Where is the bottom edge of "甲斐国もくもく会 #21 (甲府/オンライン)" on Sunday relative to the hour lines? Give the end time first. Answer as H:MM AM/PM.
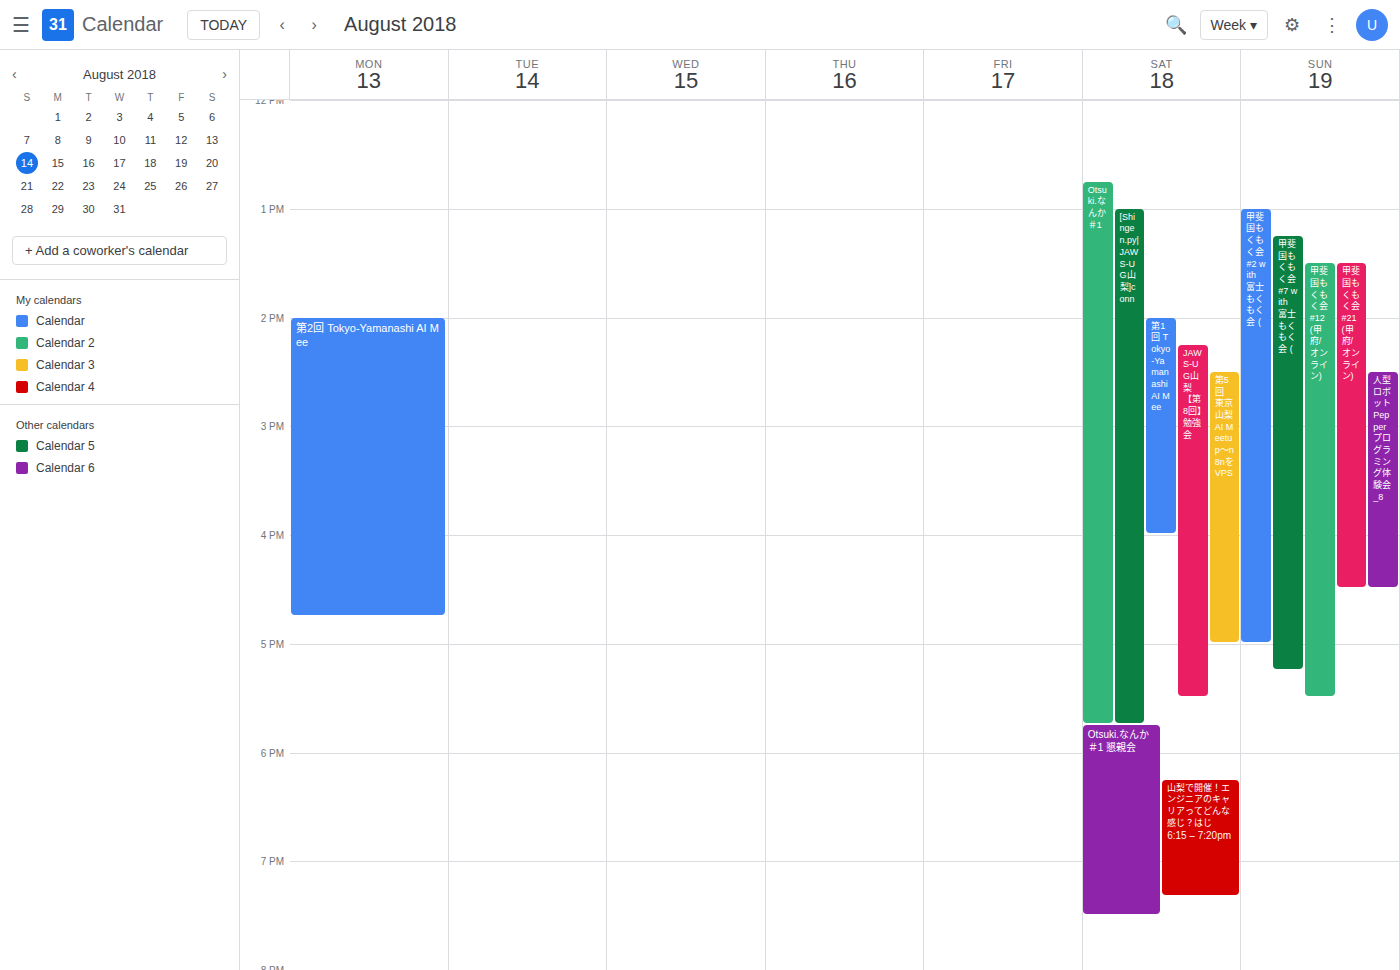
4:30 PM -- halfway between the 4 PM and 5 PM lines.